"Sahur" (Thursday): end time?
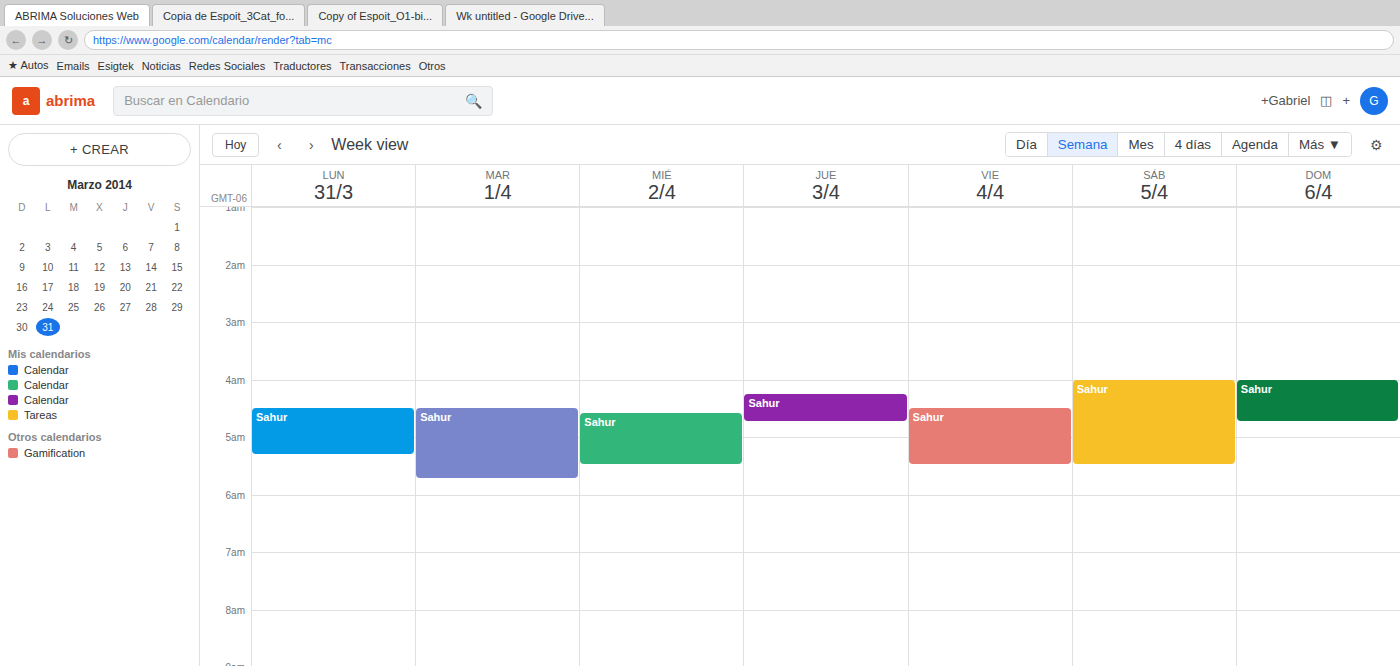
4:45 AM